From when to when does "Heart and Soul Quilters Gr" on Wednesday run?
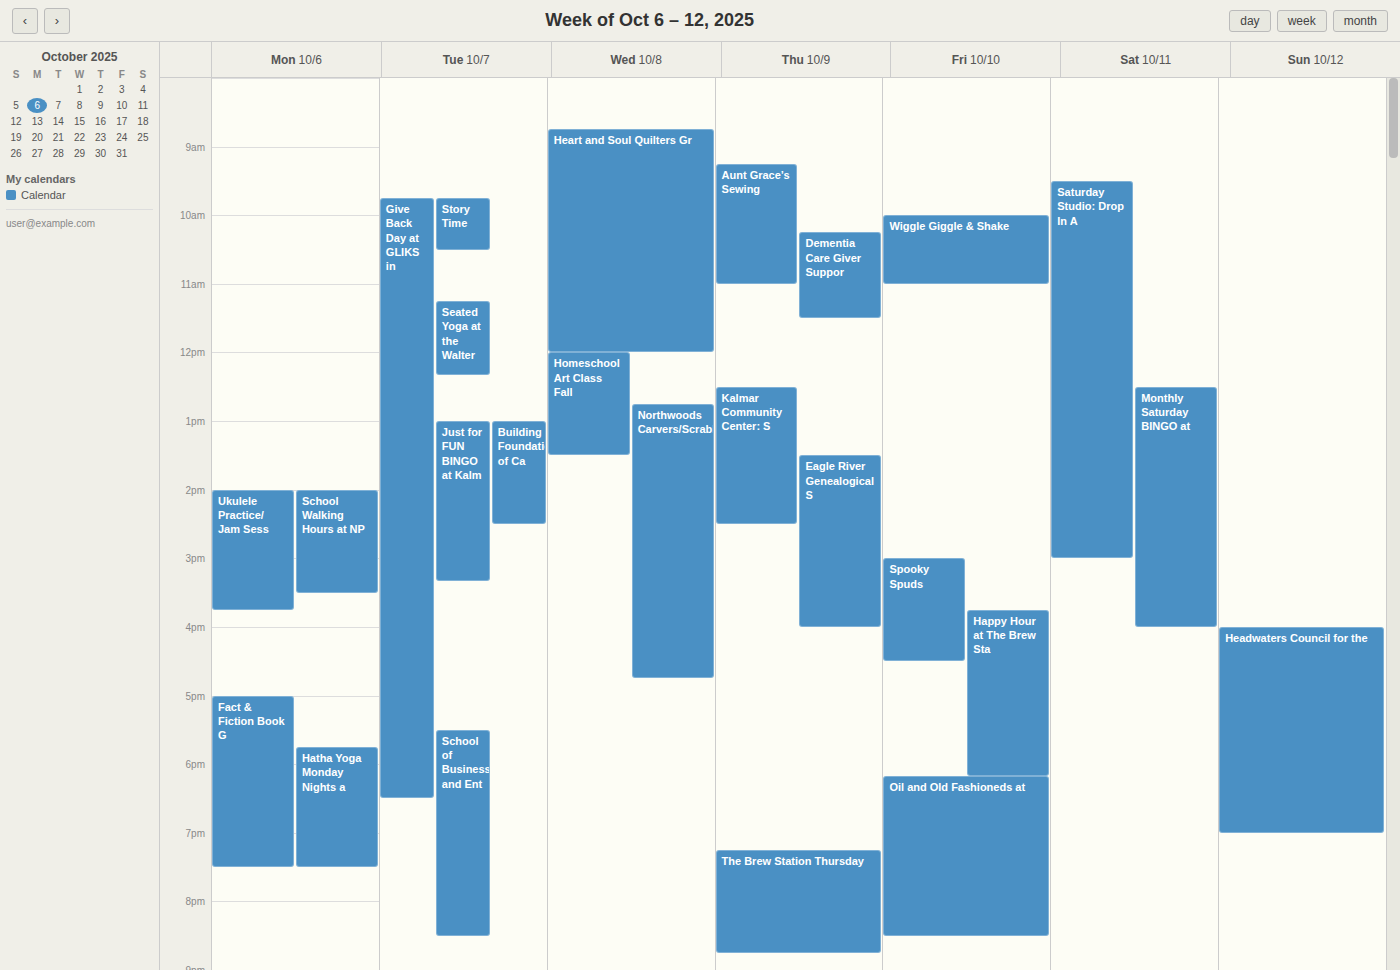
8:45 AM to 12:00 PM